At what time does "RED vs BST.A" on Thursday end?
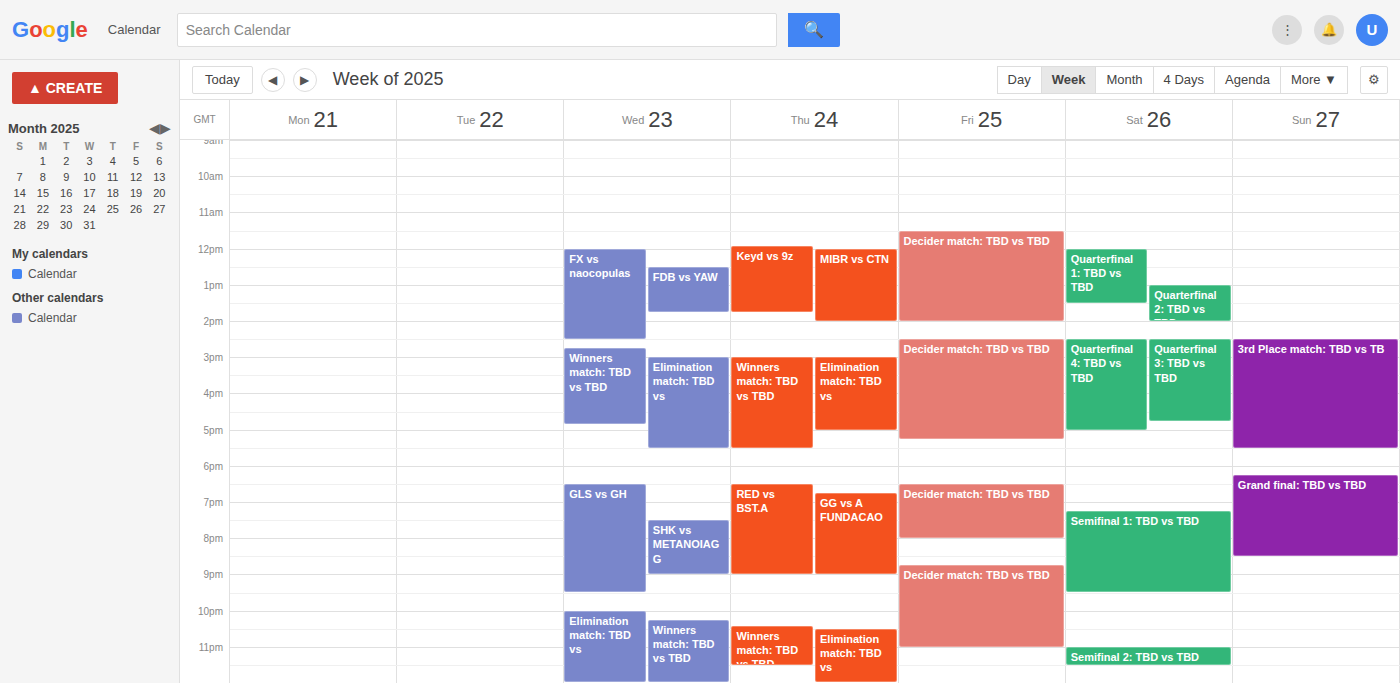
9:00 PM